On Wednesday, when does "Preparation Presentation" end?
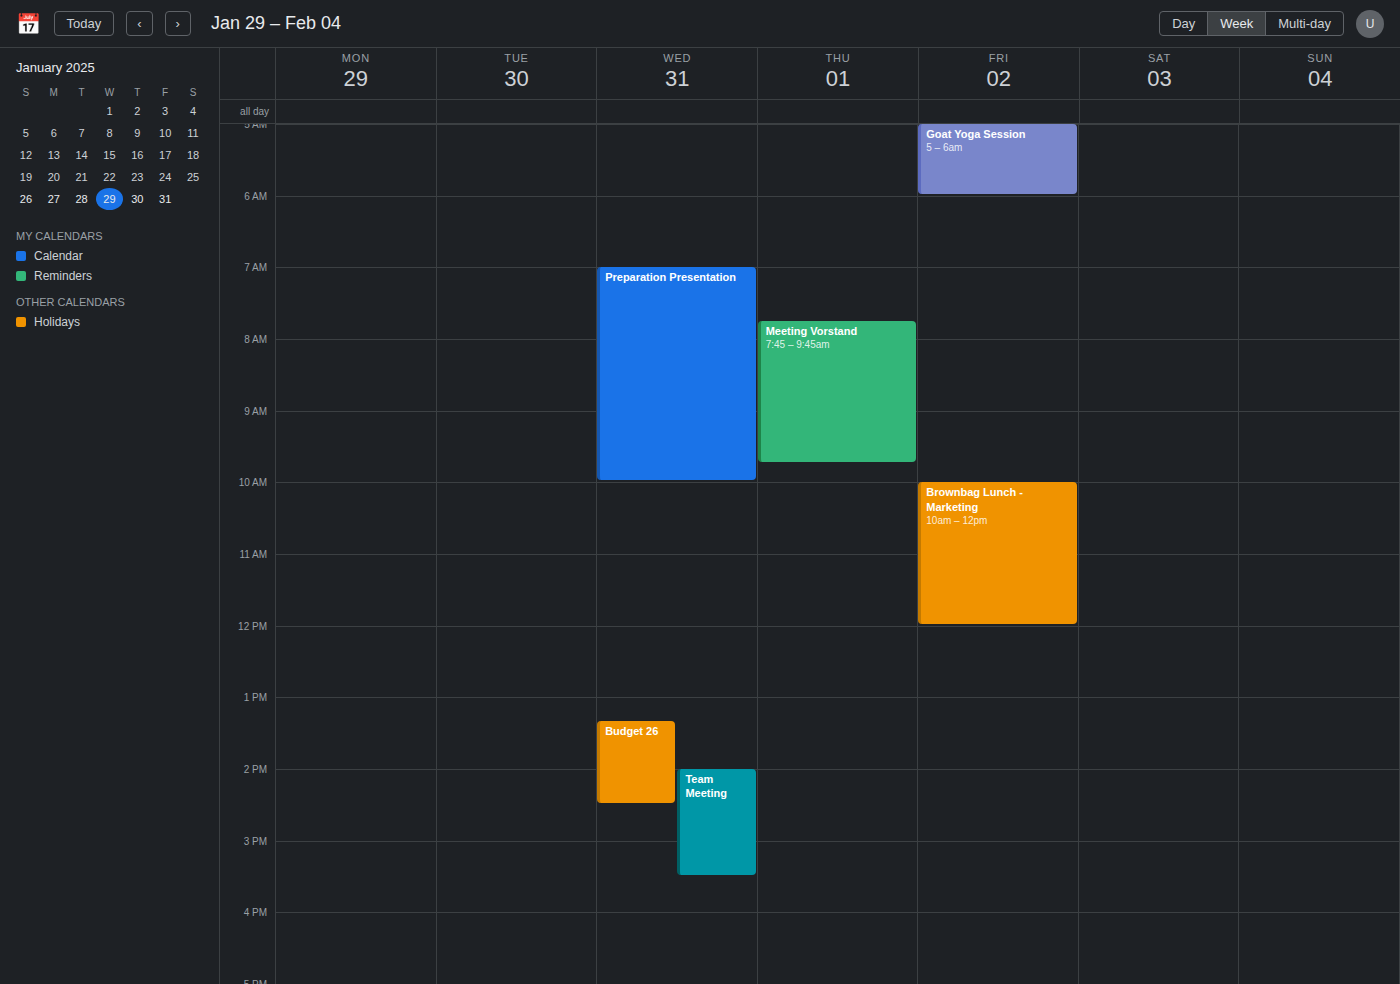
10:00 AM